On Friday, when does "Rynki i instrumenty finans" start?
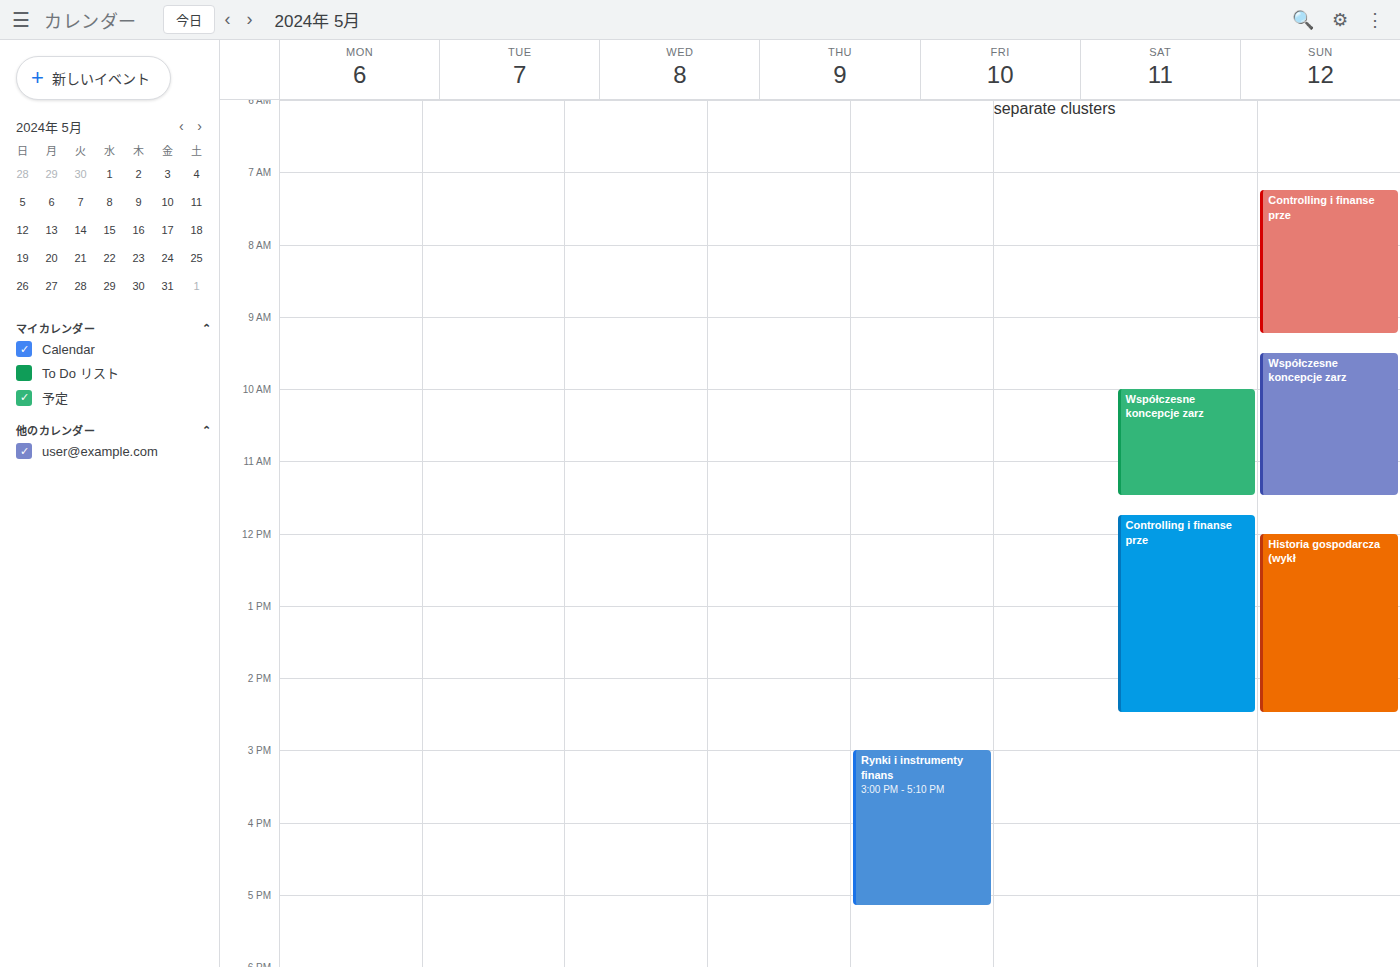
3:00 PM